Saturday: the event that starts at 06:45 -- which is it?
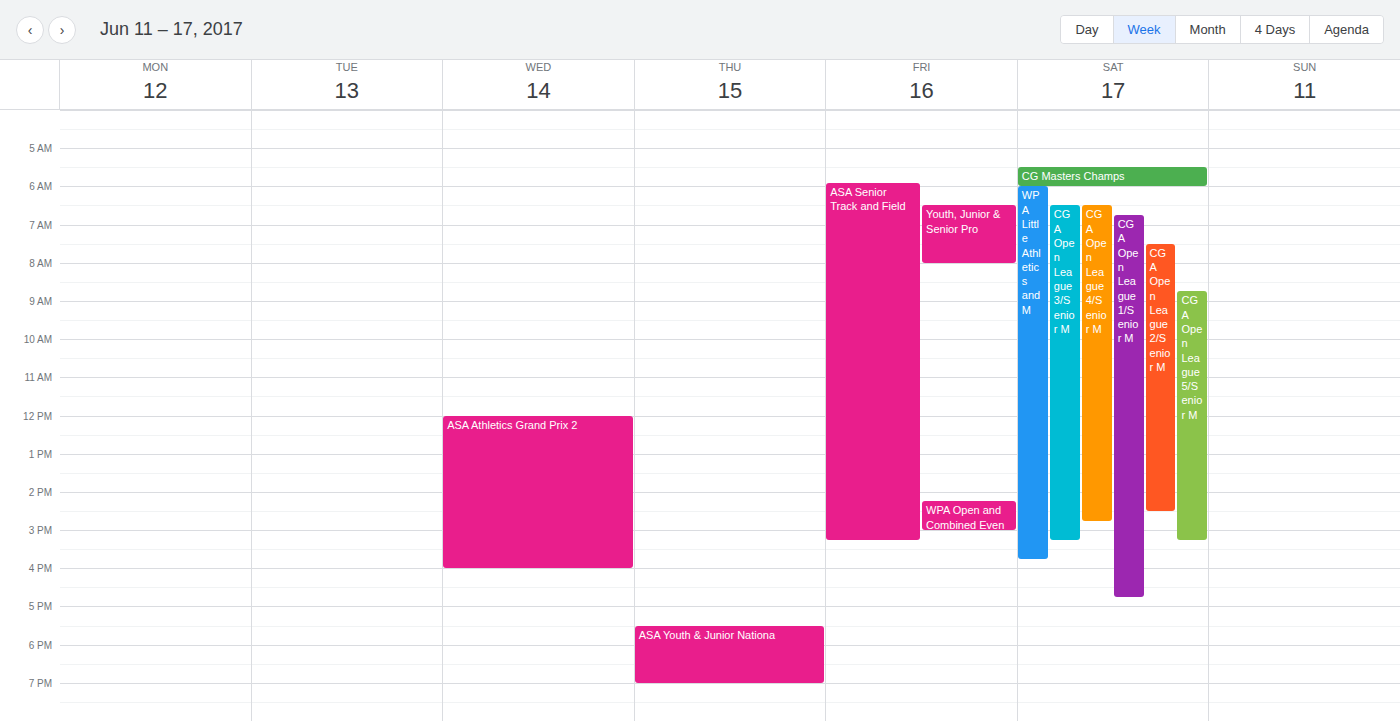
"CGA Open League 1/Senior M"